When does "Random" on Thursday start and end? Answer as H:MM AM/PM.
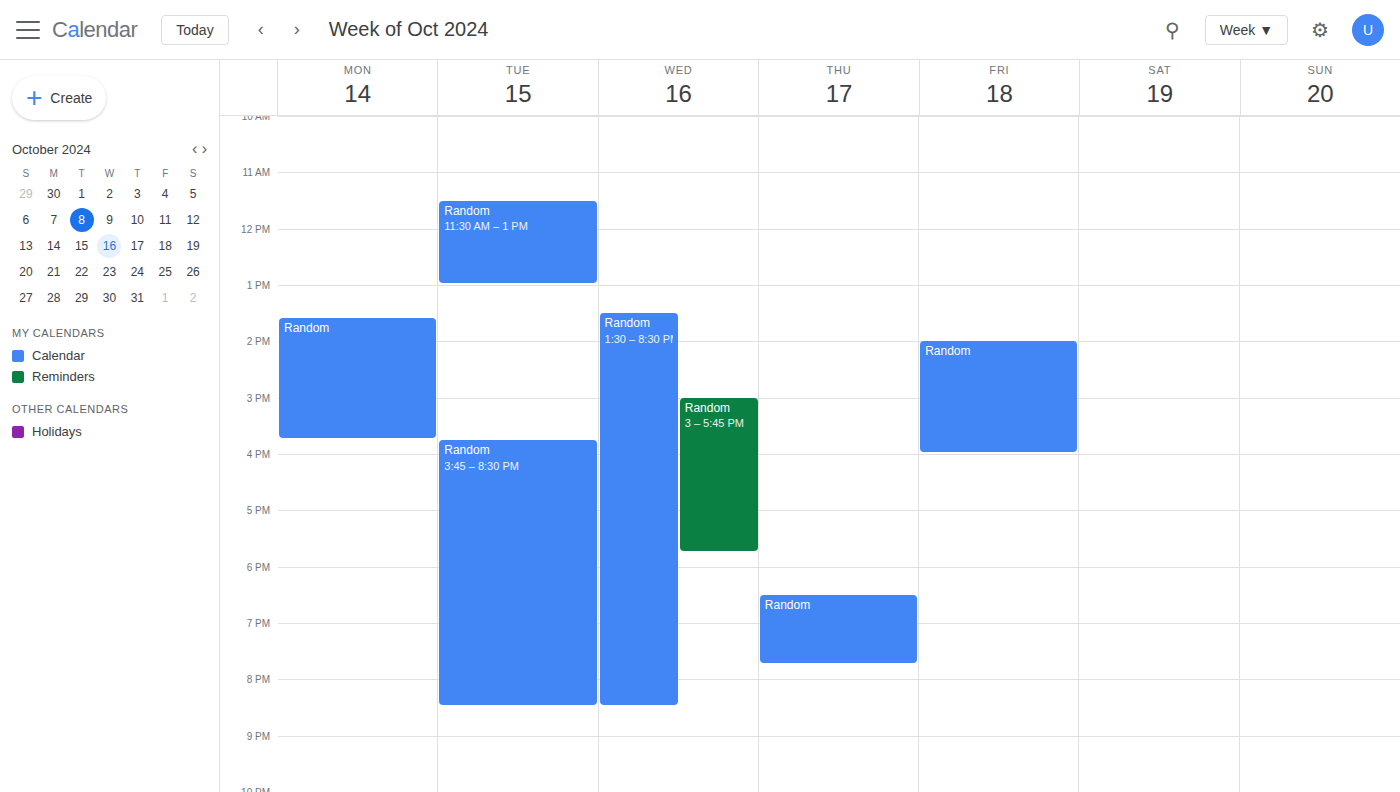
6:30 PM to 7:45 PM